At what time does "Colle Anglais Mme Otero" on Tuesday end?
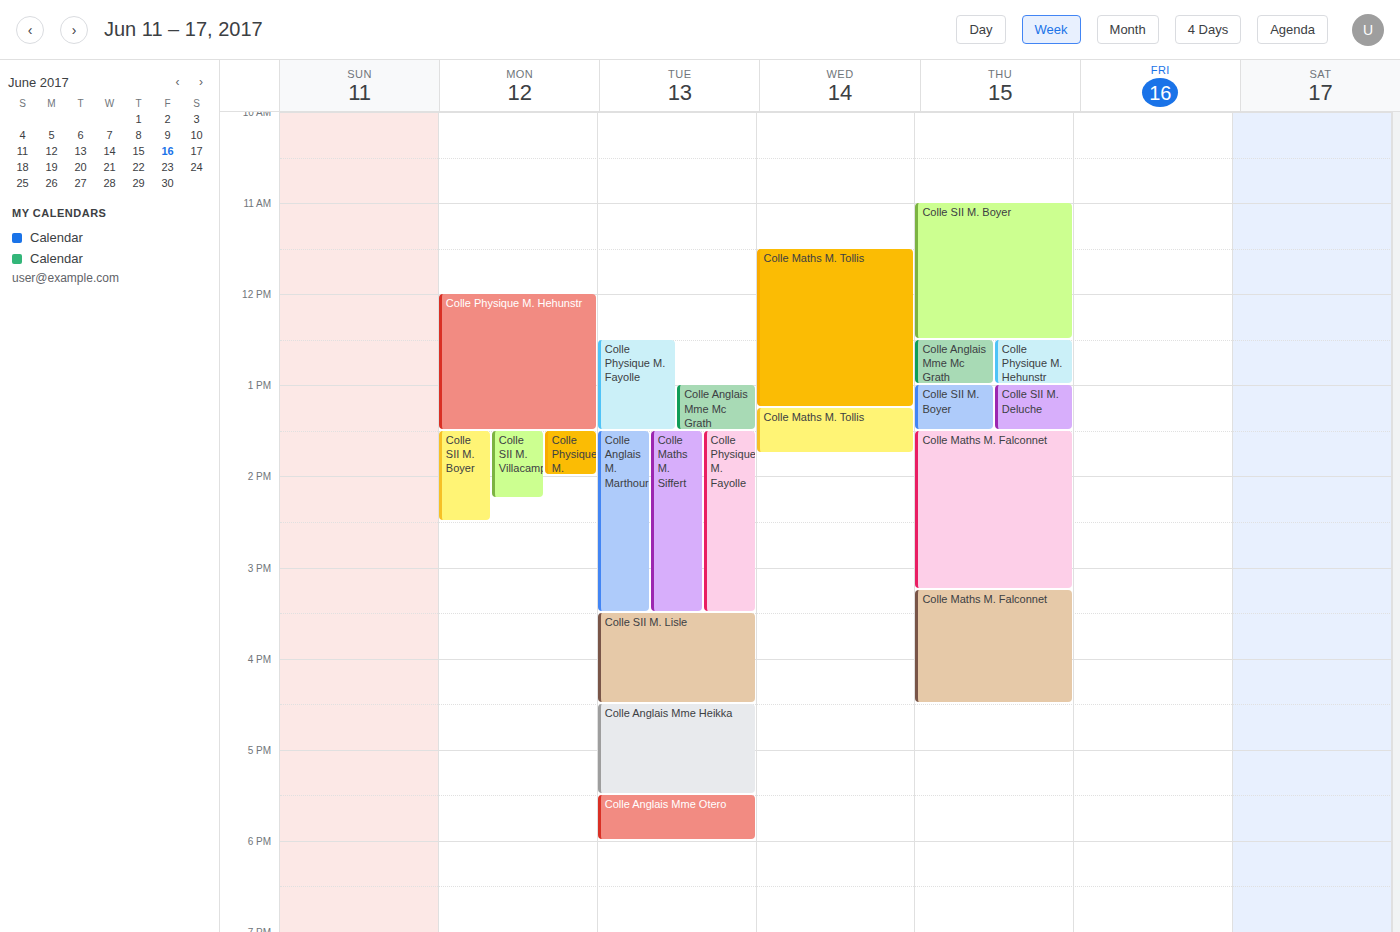
6:00 PM